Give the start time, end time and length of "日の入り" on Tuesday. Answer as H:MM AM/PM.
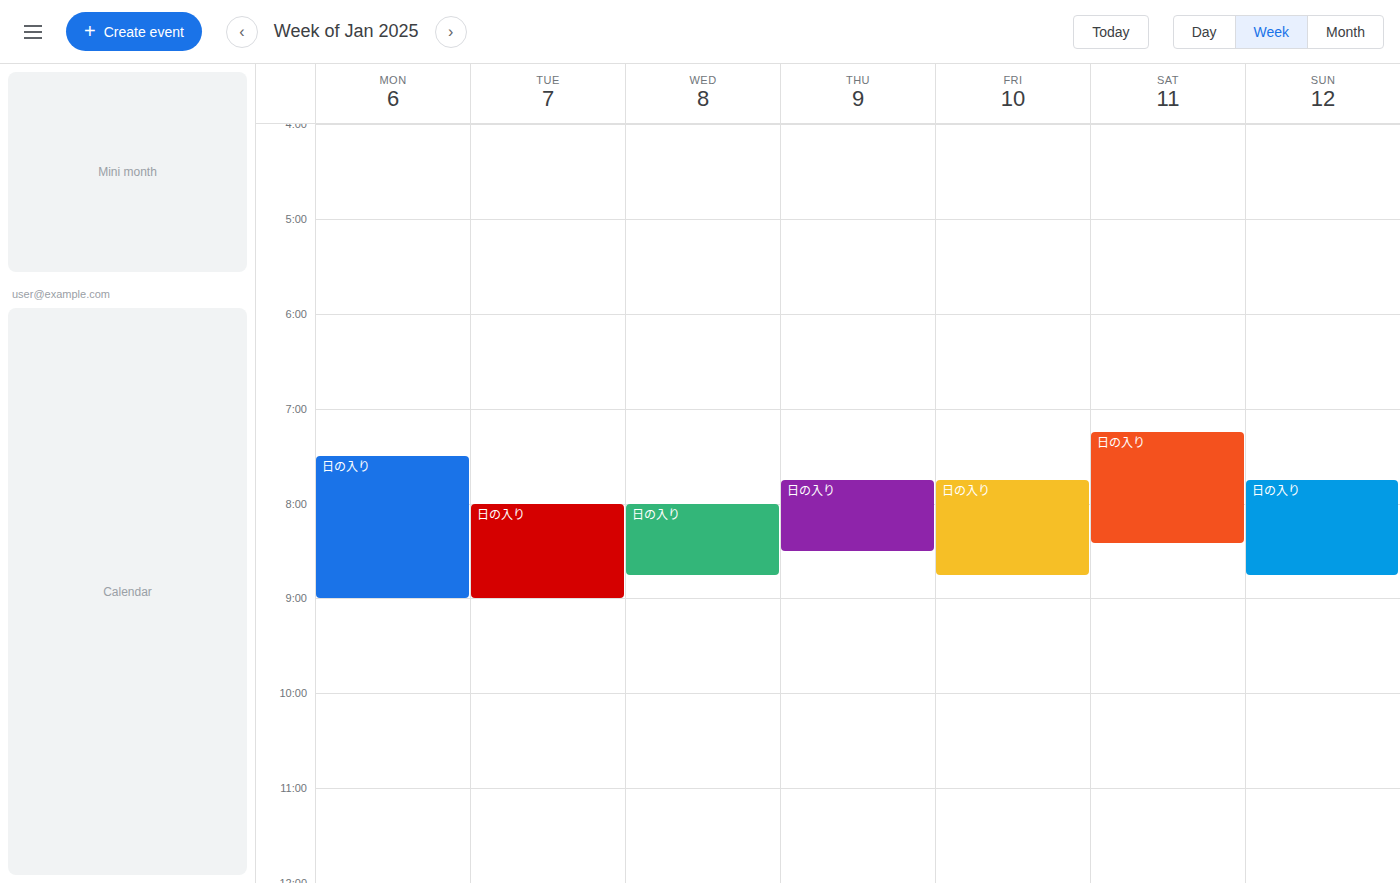
8:00 AM to 9:00 AM, 1 hour